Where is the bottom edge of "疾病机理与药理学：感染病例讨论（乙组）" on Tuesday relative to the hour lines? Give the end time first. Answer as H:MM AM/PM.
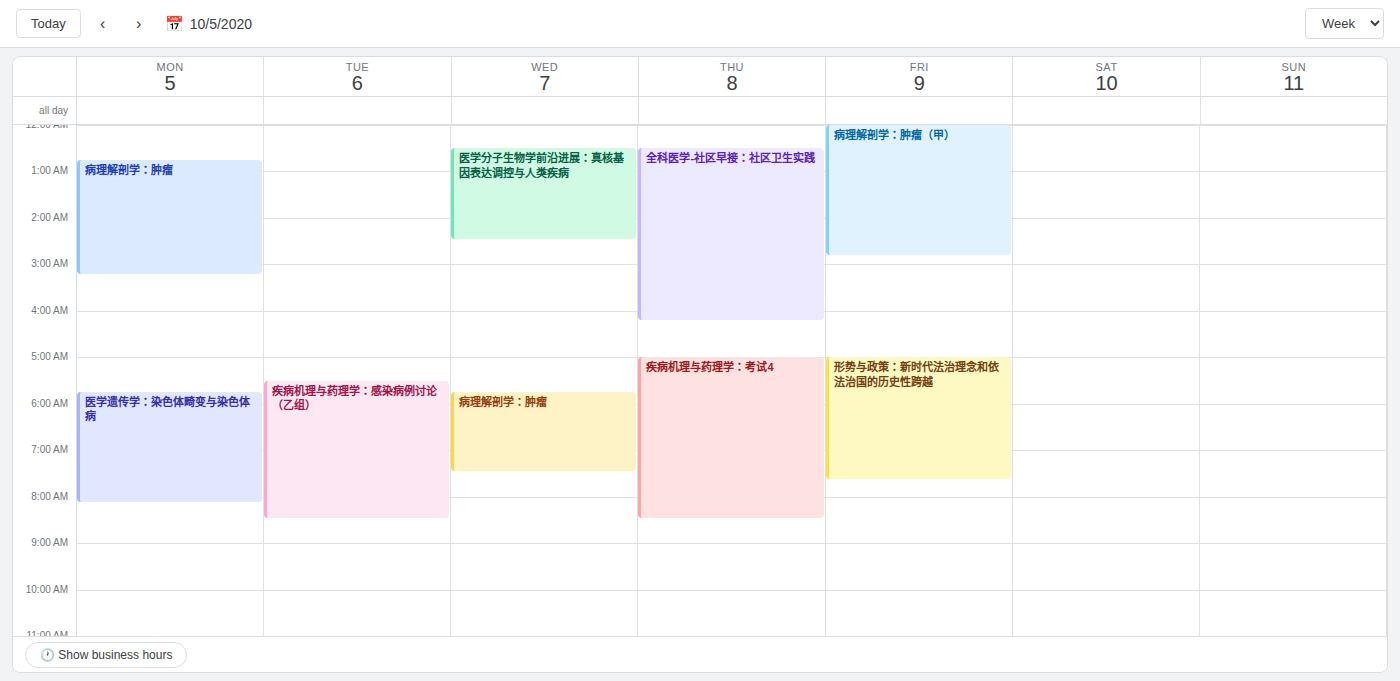
8:30 AM -- halfway between the 8 AM and 9 AM lines.